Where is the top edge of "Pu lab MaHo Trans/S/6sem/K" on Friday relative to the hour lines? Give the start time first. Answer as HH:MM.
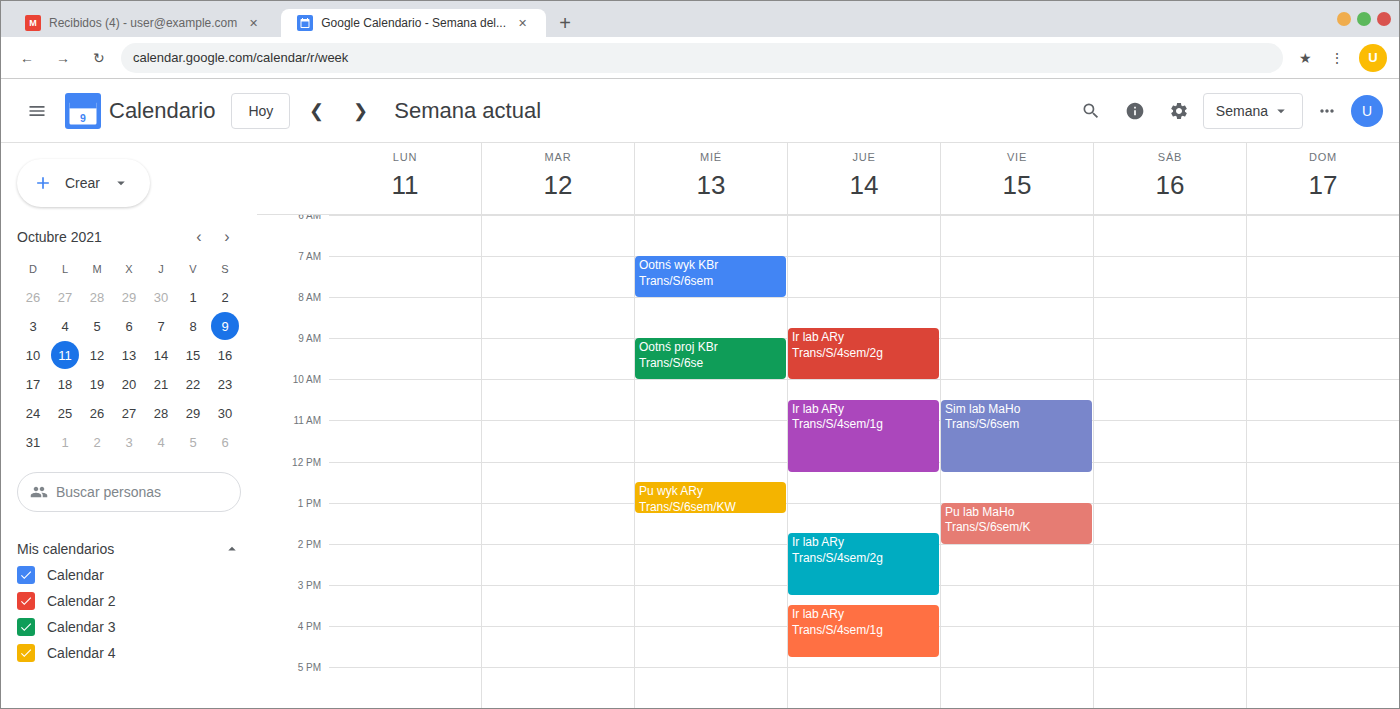
13:00 -- exactly on the 13:00 line.